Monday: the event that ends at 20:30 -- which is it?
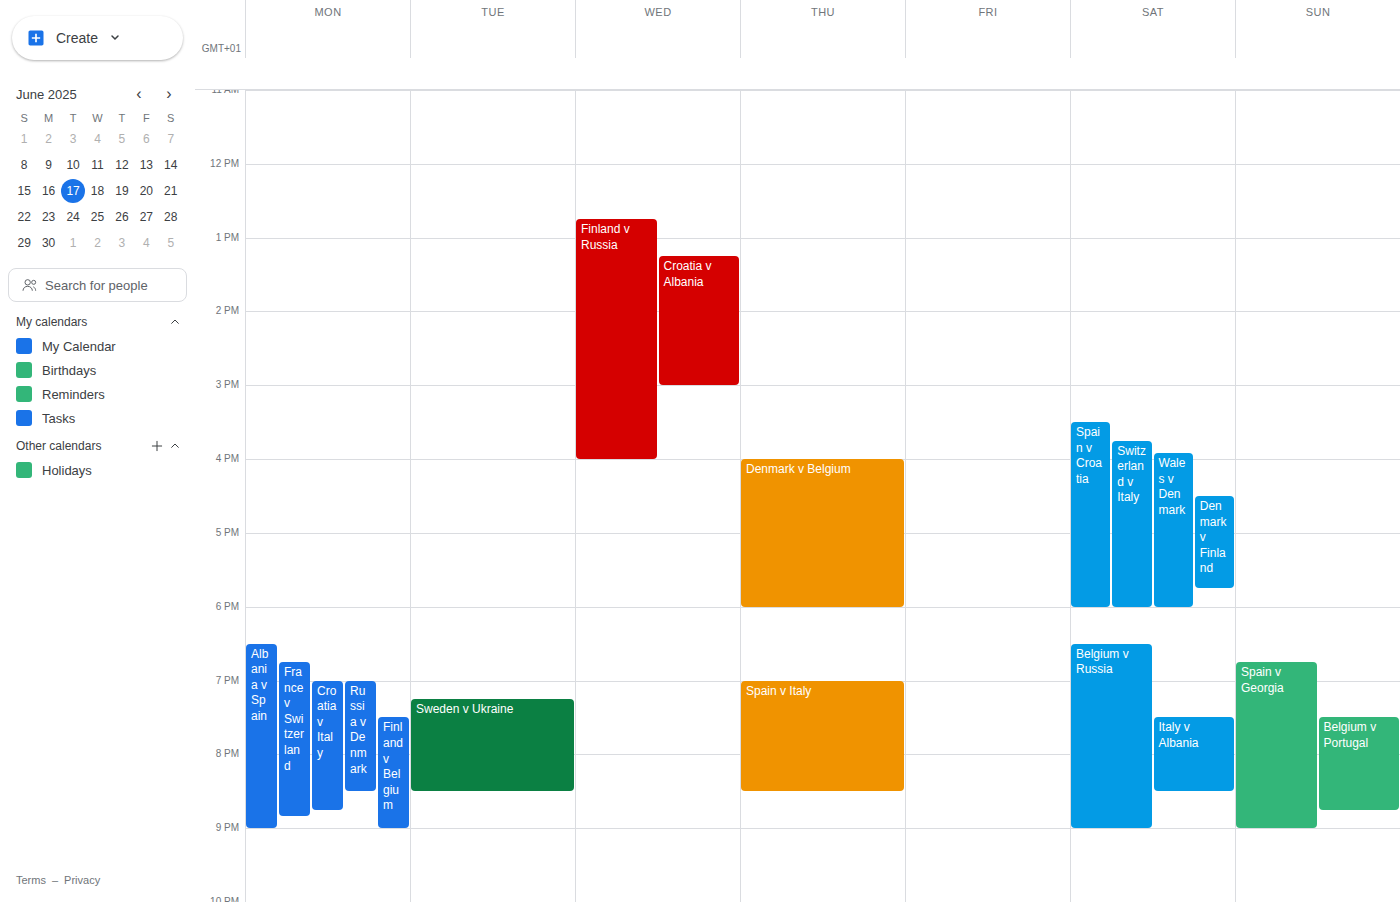
"Russia v Denmark"